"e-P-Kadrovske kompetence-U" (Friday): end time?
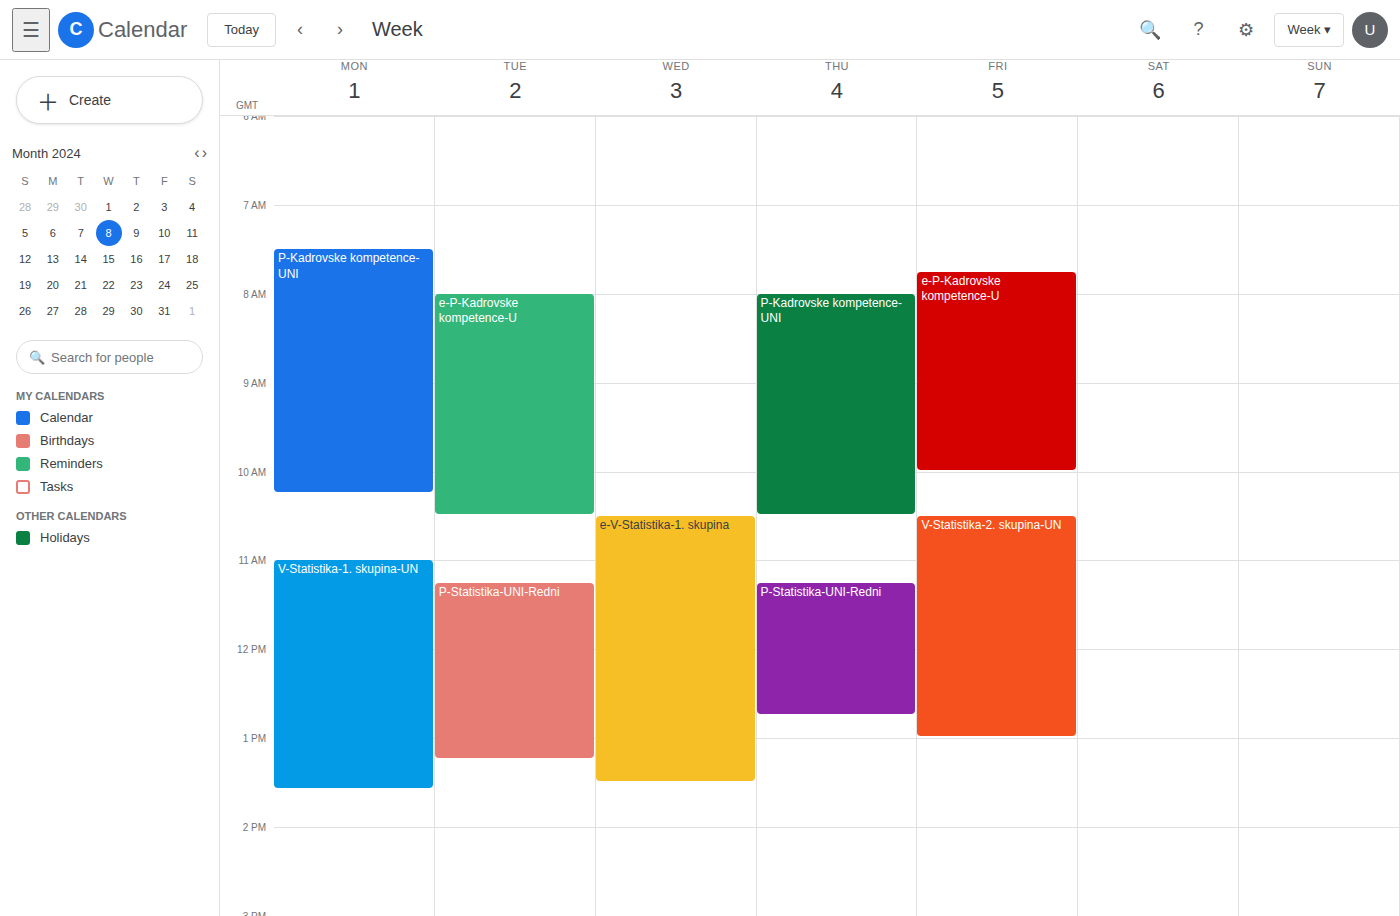
10:00